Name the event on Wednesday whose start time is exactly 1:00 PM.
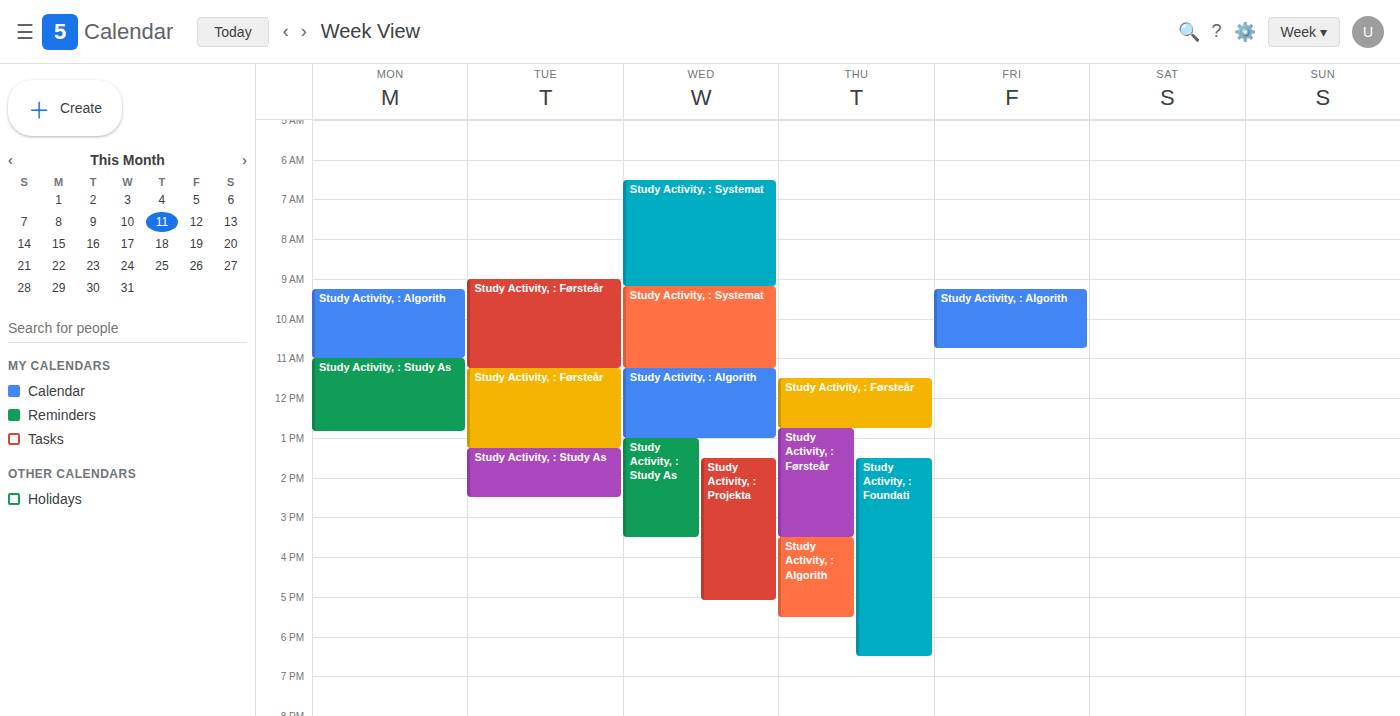
"Study Activity, : Study As"